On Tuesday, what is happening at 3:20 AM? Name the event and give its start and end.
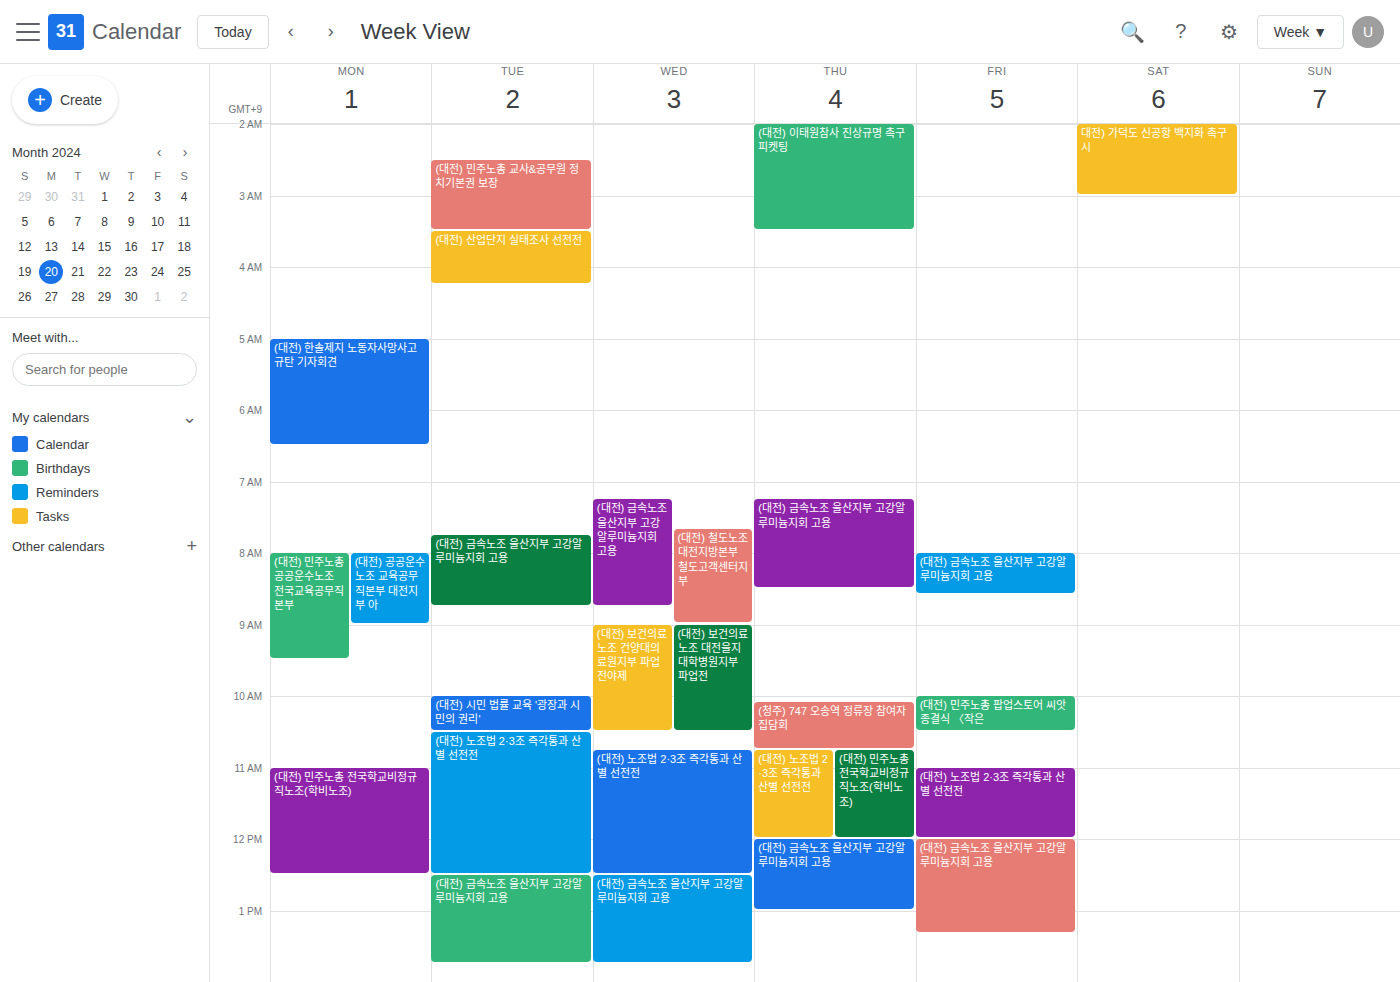
"(대전) 민주노총 교사&공무원 정치기본권 보장", 2:30 AM to 3:30 AM